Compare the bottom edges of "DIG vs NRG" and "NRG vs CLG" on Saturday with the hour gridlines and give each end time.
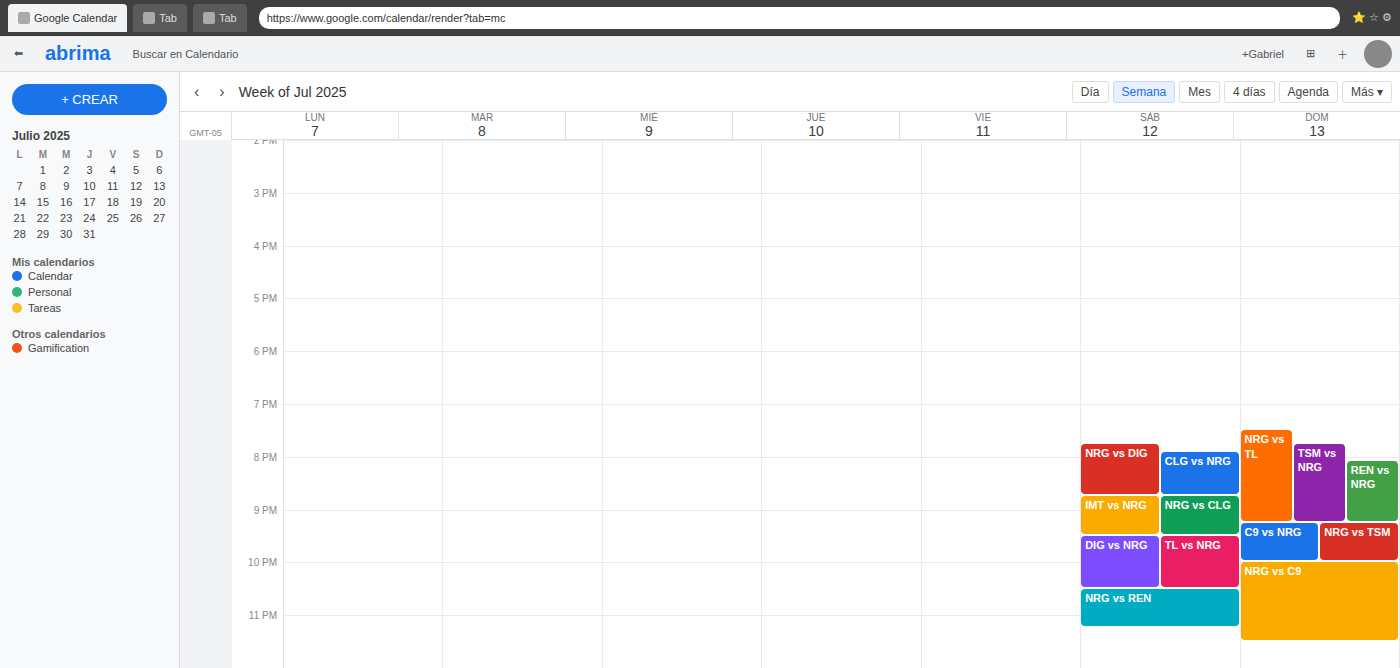
"DIG vs NRG": 10:30 PM, halfway between the 10 PM and 11 PM lines. "NRG vs CLG": 9:30 PM, halfway between the 9 PM and 10 PM lines.